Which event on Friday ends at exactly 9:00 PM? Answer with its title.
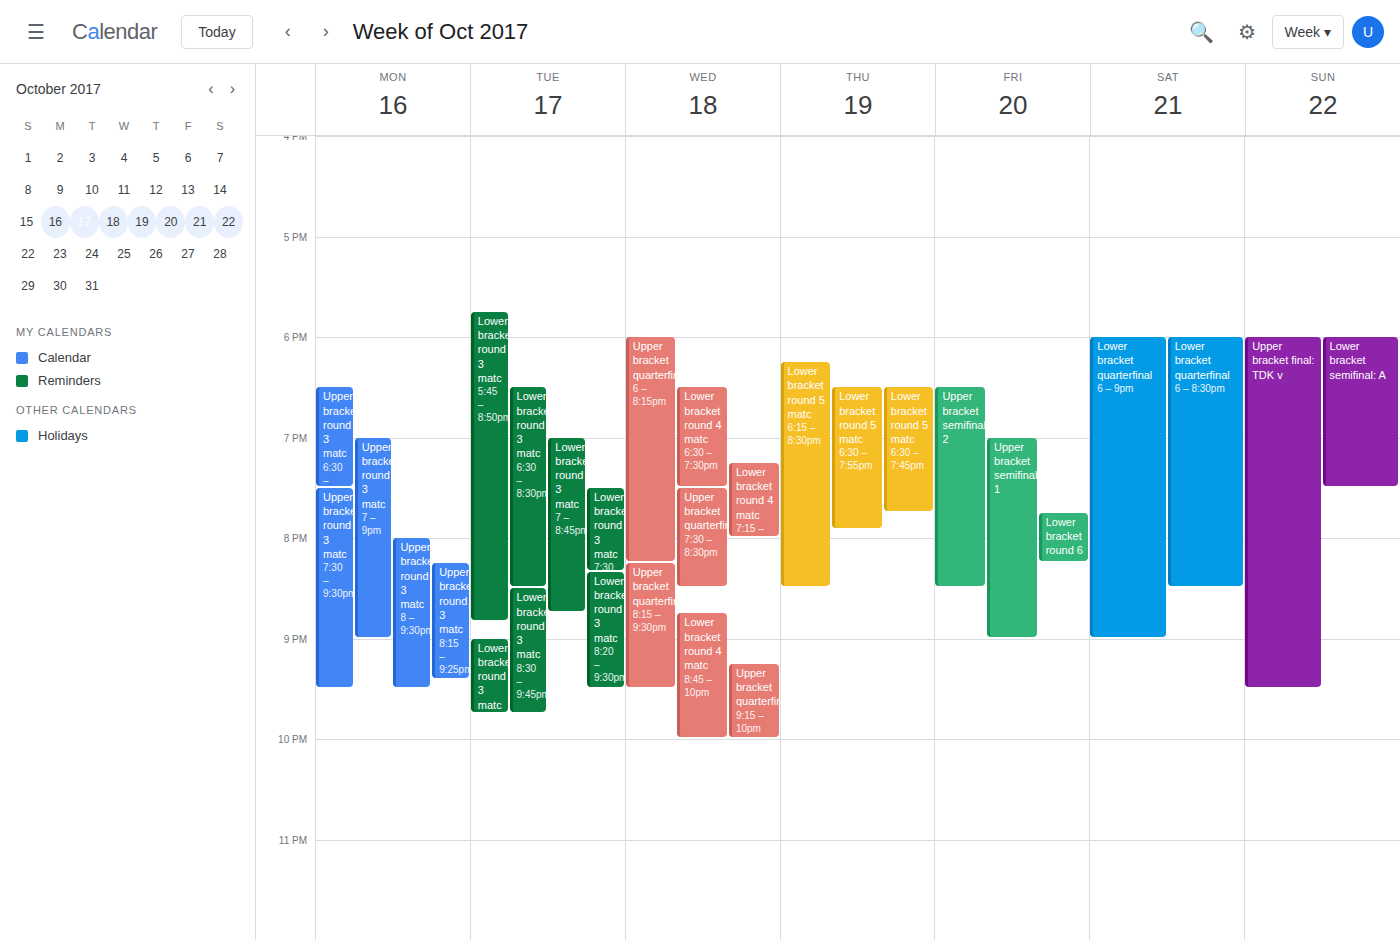
"Upper bracket semifinal 1"